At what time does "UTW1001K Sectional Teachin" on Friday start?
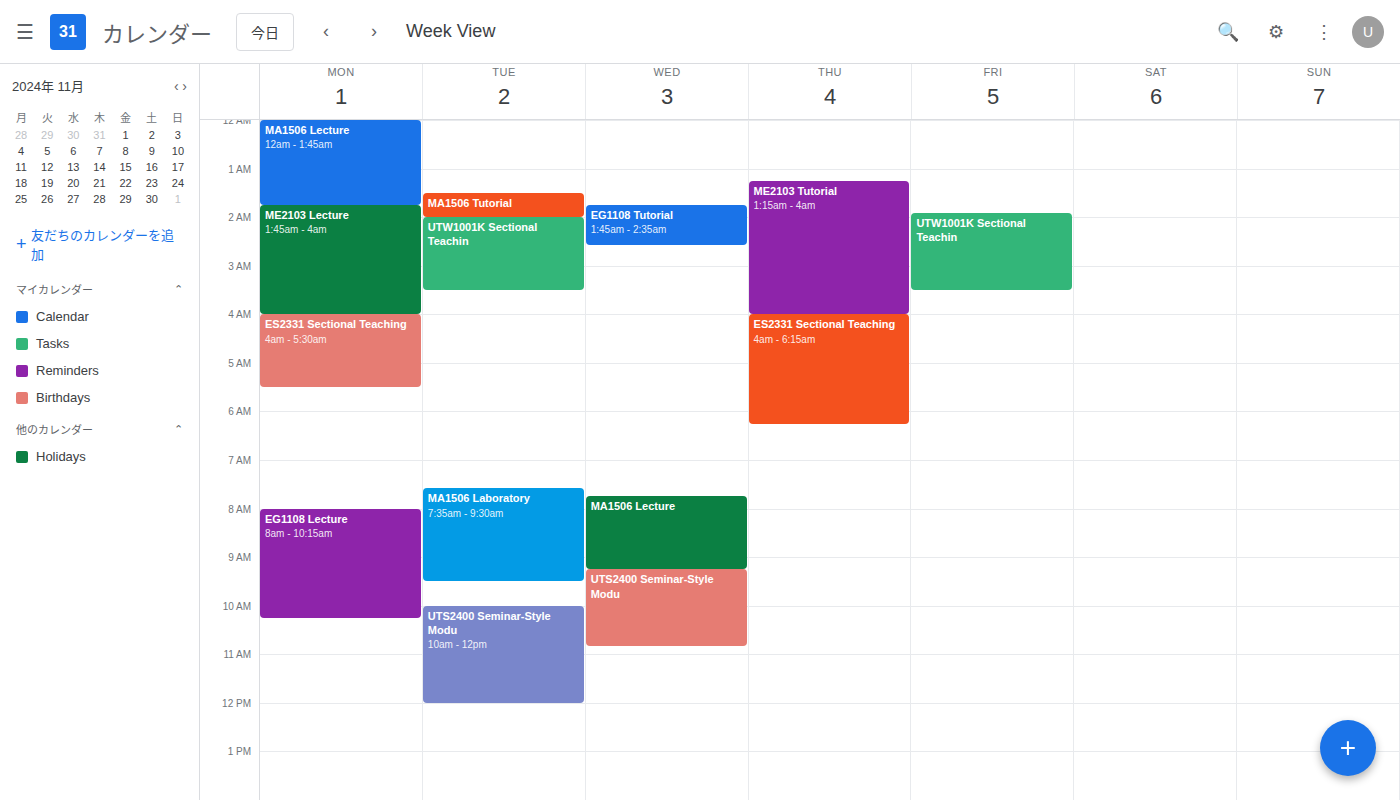
1:55 AM